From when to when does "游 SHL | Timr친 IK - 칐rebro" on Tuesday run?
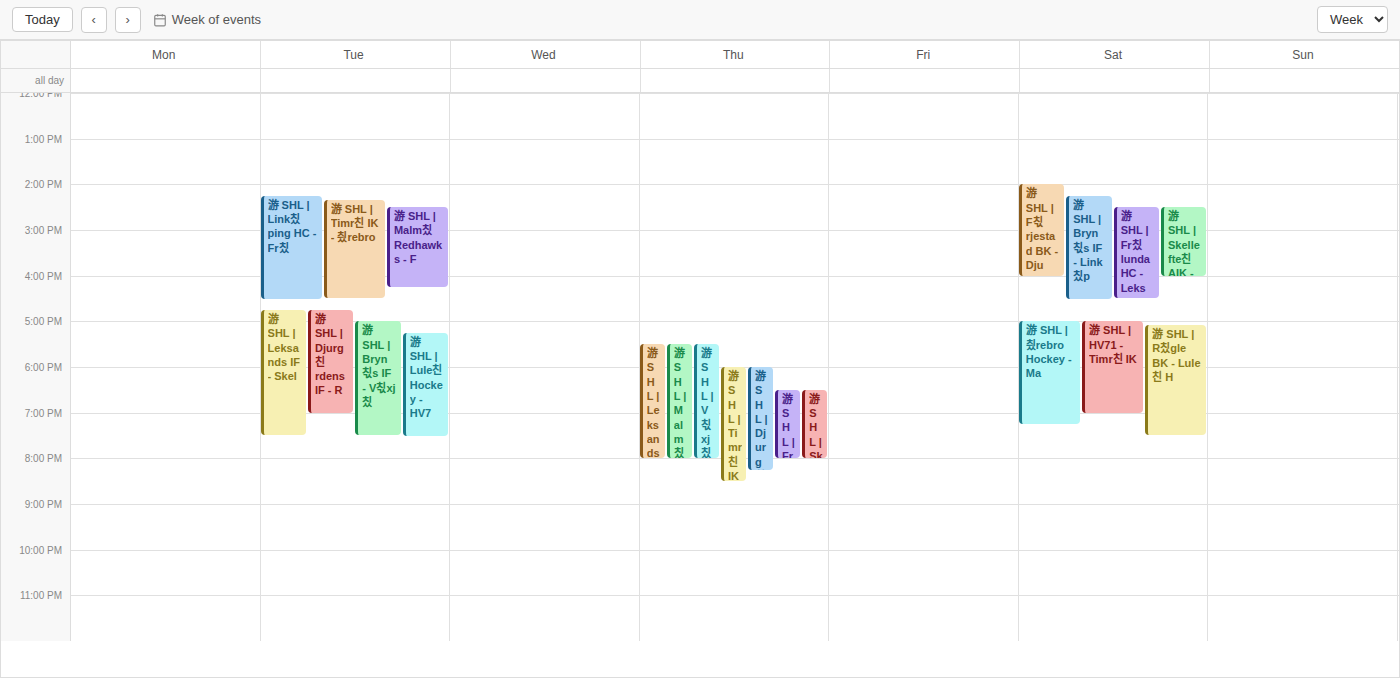
14:20 to 16:30